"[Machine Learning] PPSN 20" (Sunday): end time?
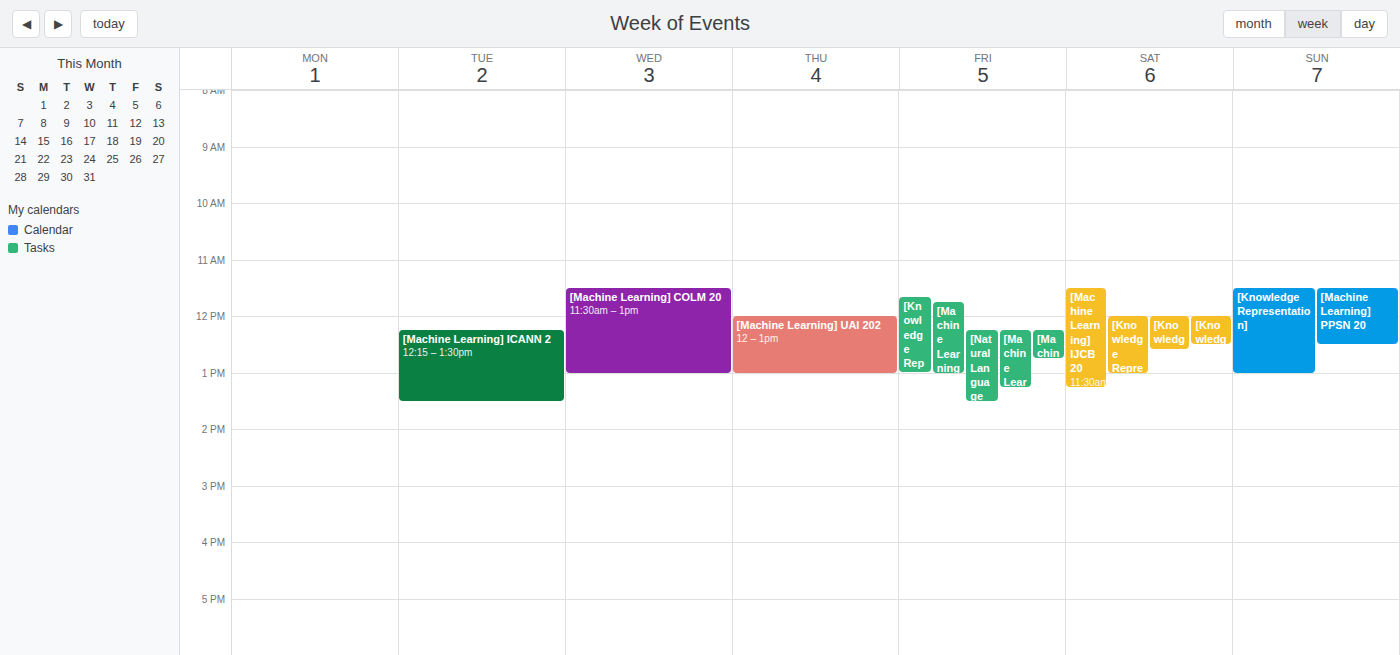
12:30 PM